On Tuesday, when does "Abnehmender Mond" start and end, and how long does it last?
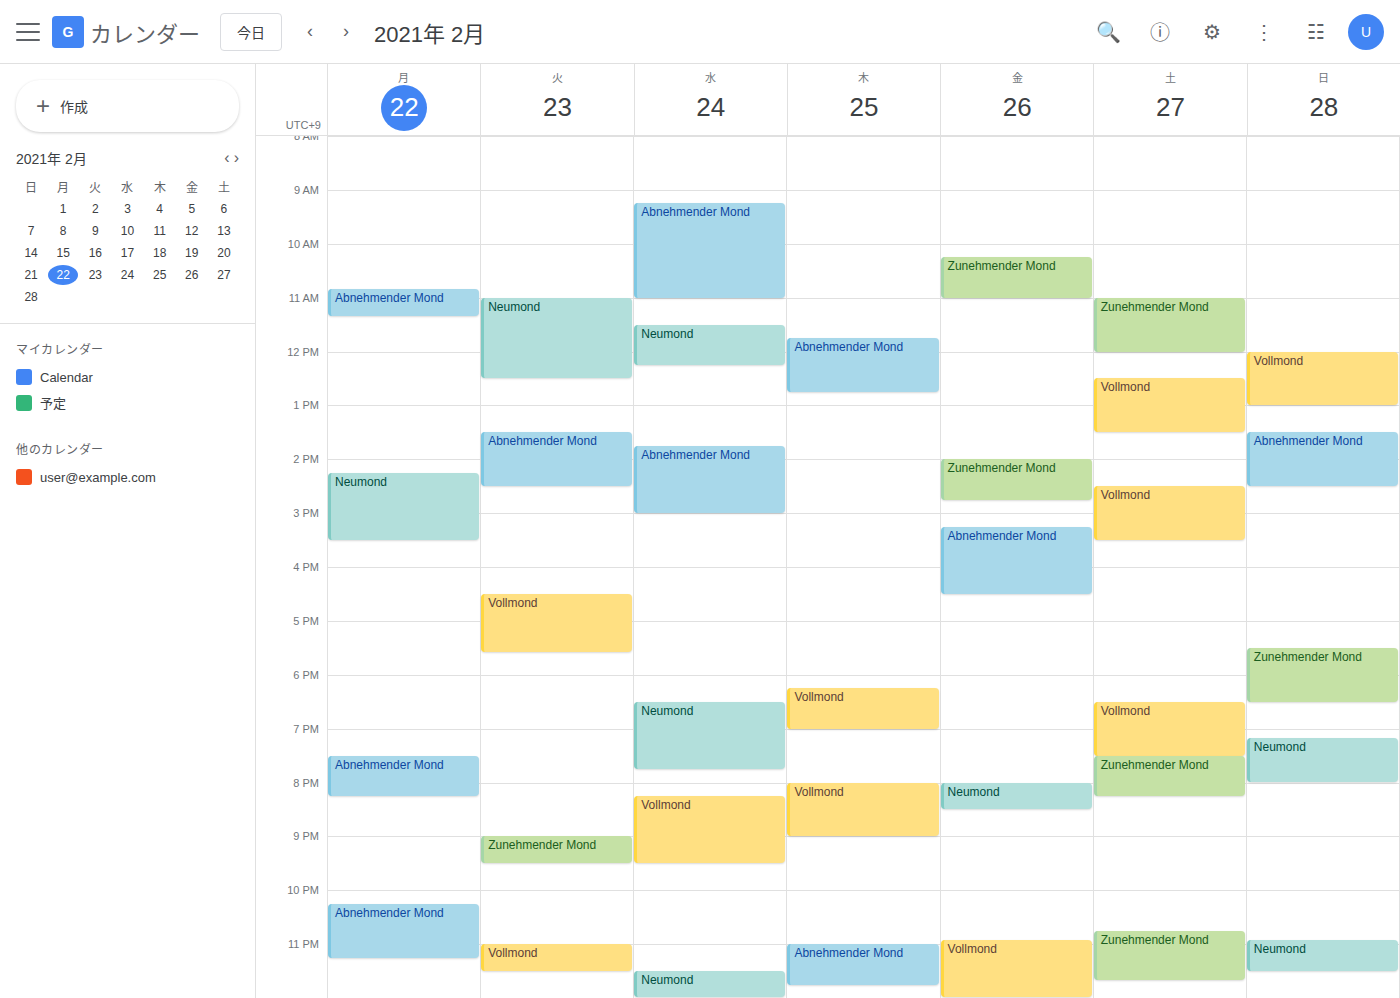
1:30 PM to 2:30 PM, 1 hour